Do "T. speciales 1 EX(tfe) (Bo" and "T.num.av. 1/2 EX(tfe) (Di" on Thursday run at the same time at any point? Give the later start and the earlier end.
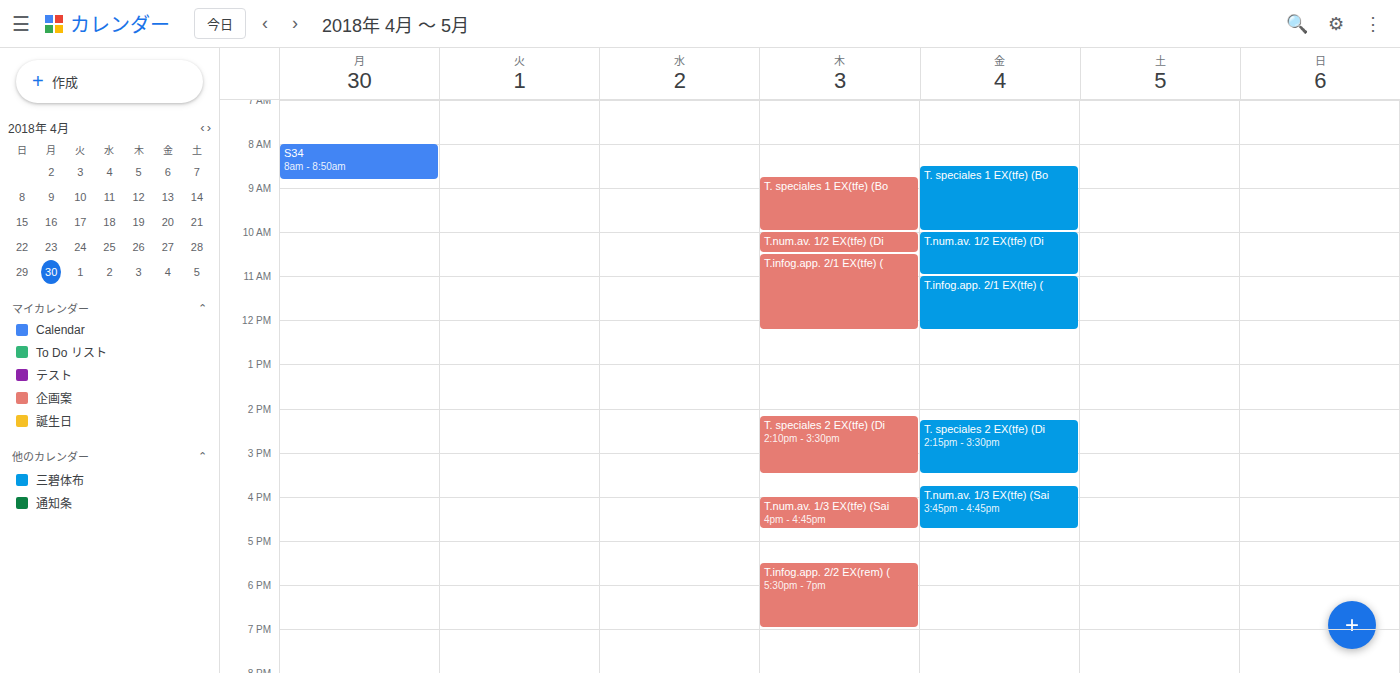
"T. speciales 1 EX(tfe) (Bo" ends at 10:00 AM, exactly when "T.num.av. 1/2 EX(tfe) (Di" starts -- they touch but do not overlap.